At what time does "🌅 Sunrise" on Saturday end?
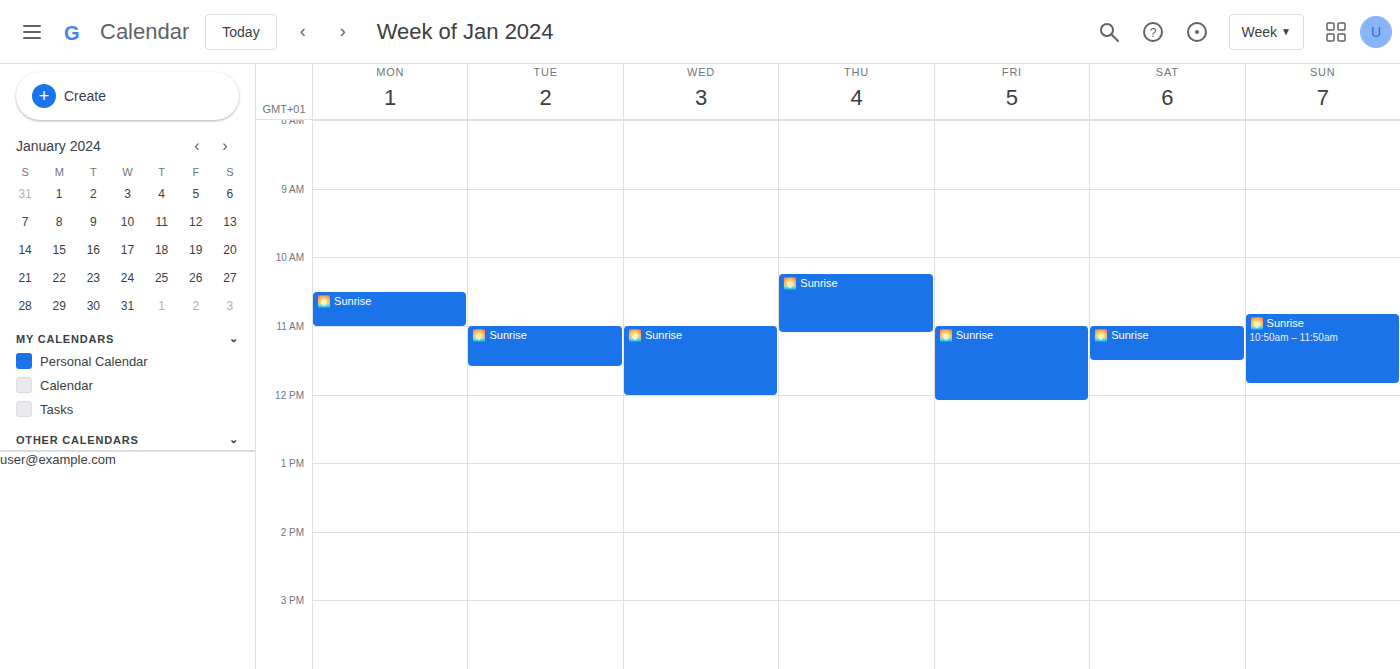
11:30 AM